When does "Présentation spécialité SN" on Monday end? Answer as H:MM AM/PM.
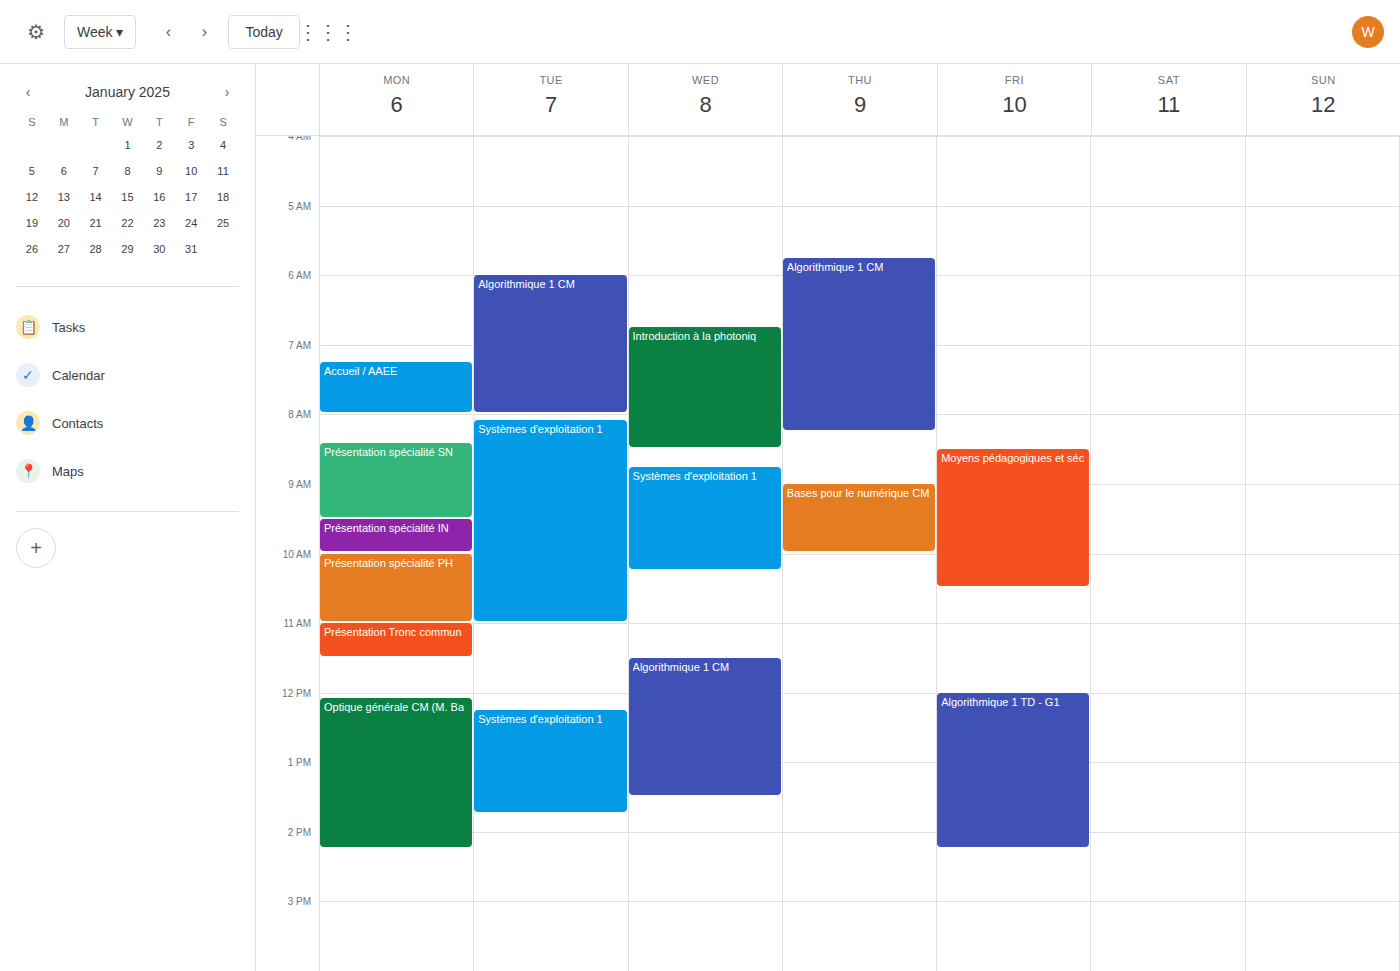
9:30 AM